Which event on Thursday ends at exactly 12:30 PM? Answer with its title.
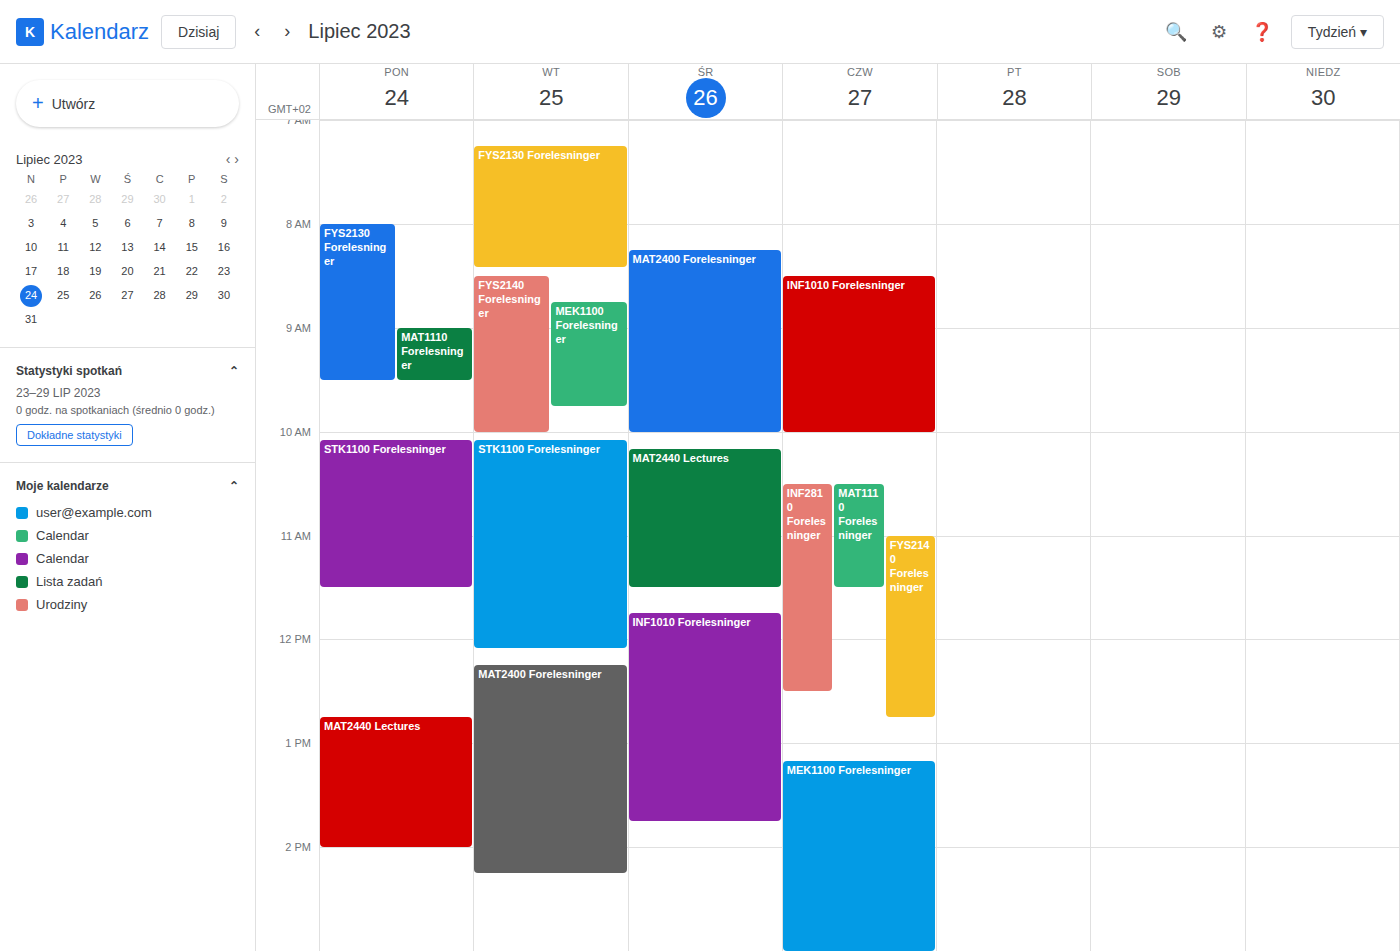
"INF2810 Forelesninger"